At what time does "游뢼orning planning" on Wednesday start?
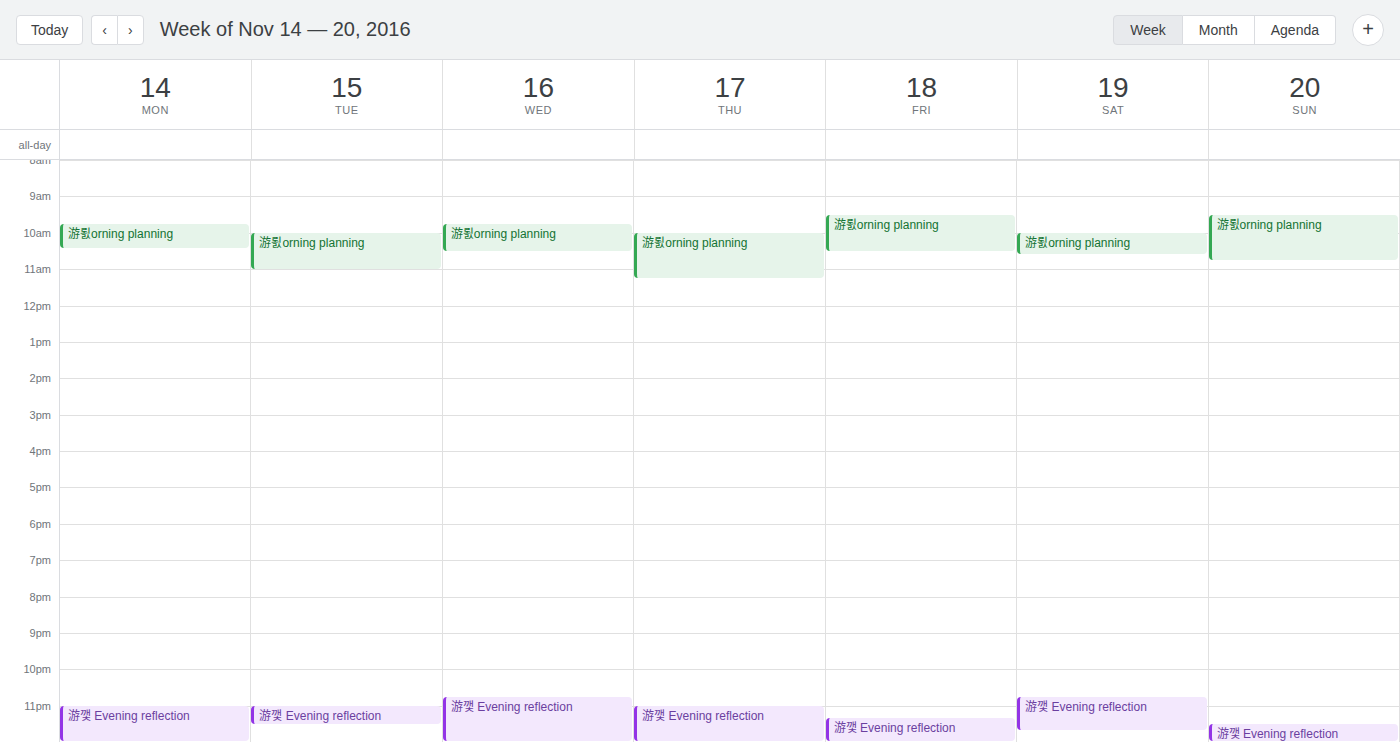
9:45 AM